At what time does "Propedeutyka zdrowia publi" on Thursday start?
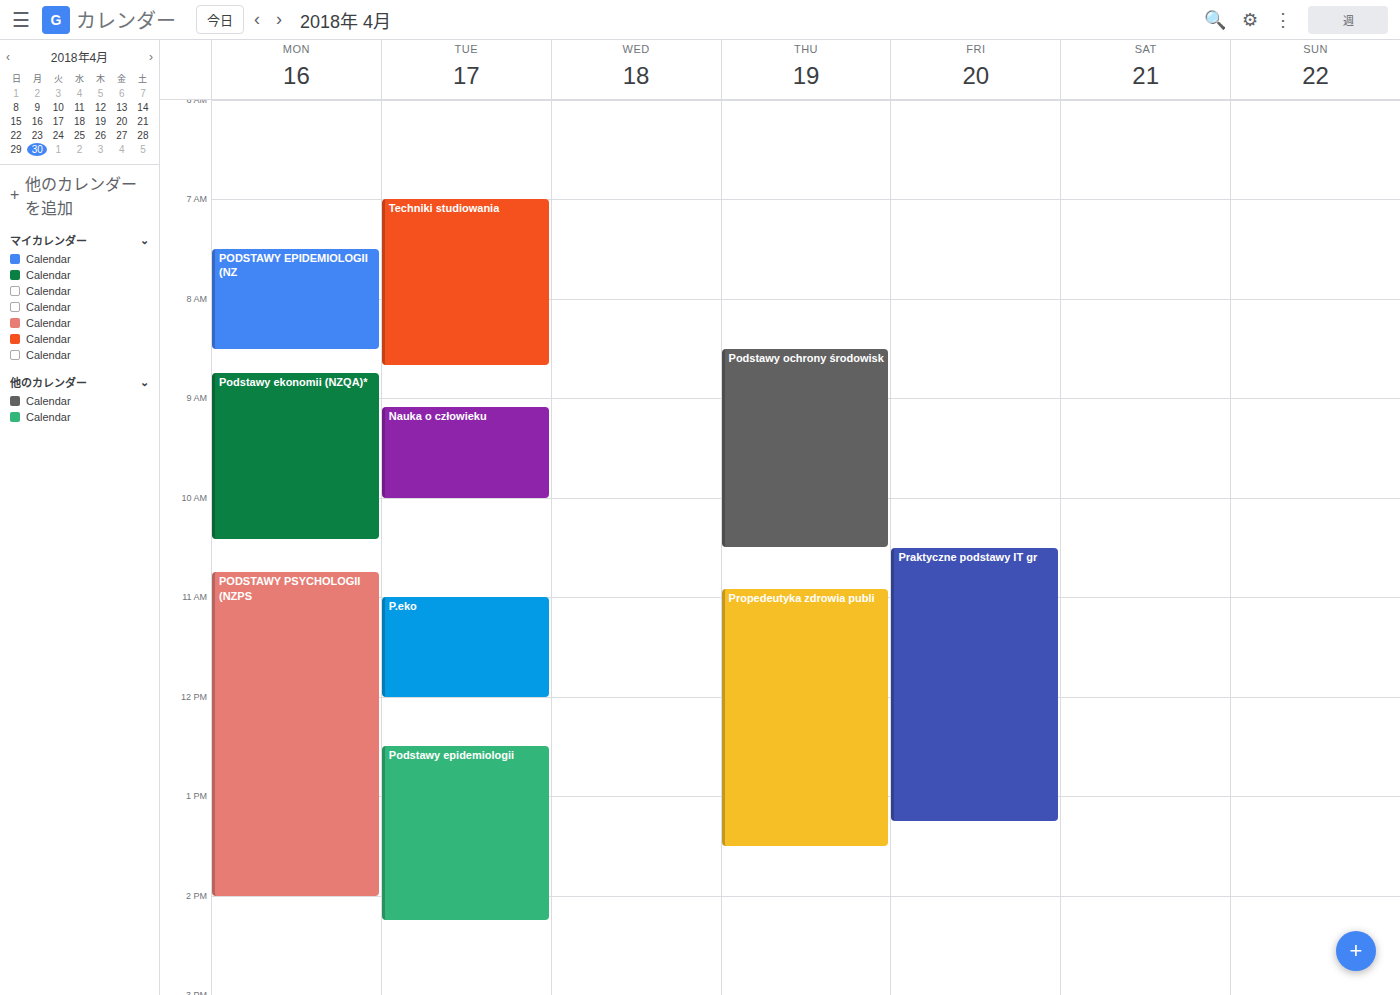
10:55 AM